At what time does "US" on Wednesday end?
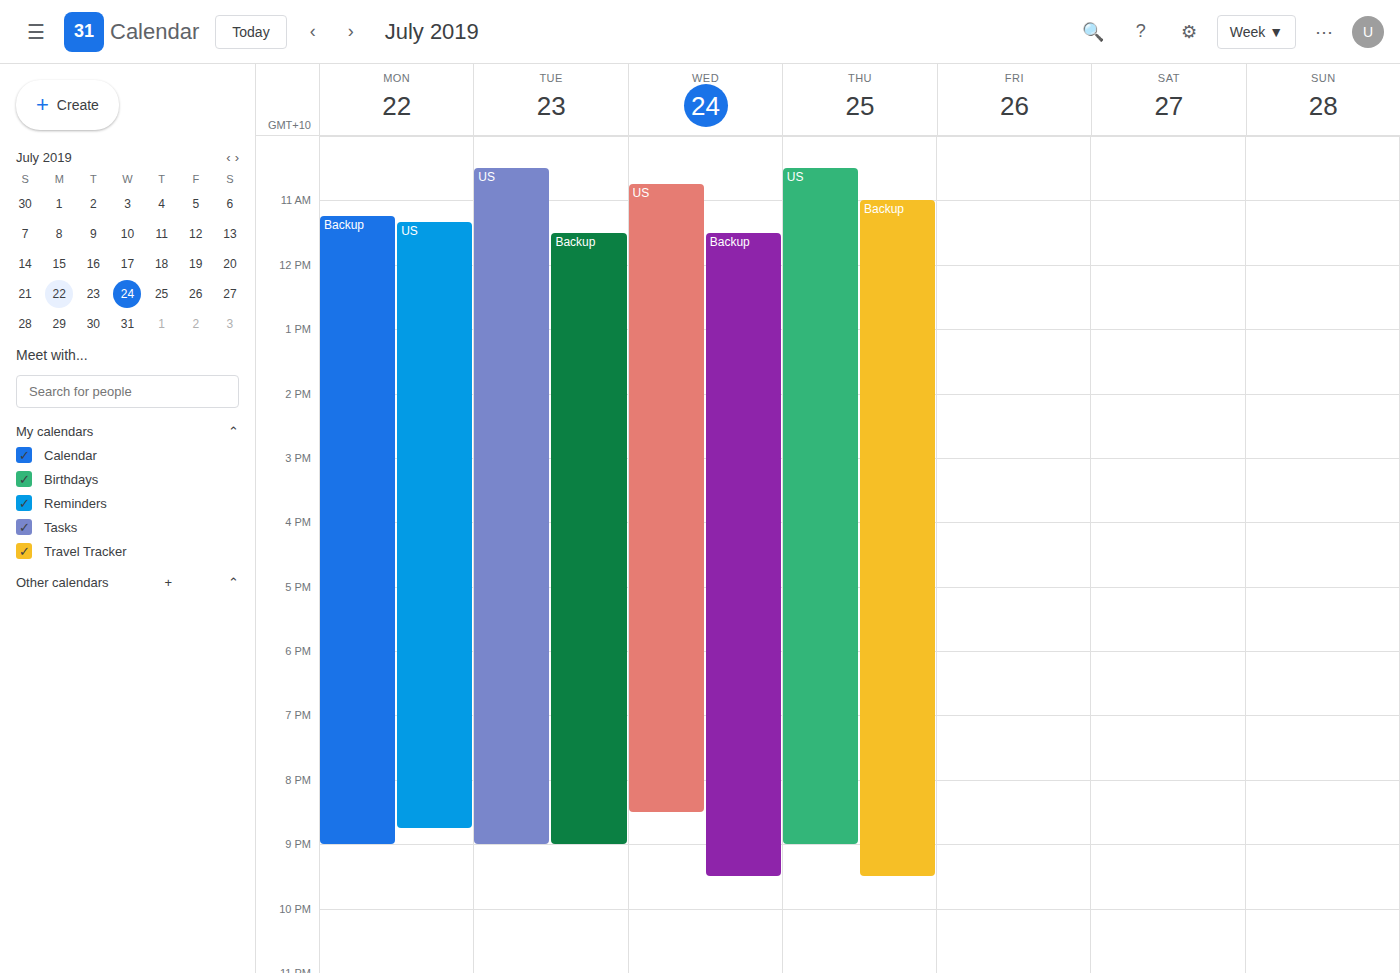
20:30